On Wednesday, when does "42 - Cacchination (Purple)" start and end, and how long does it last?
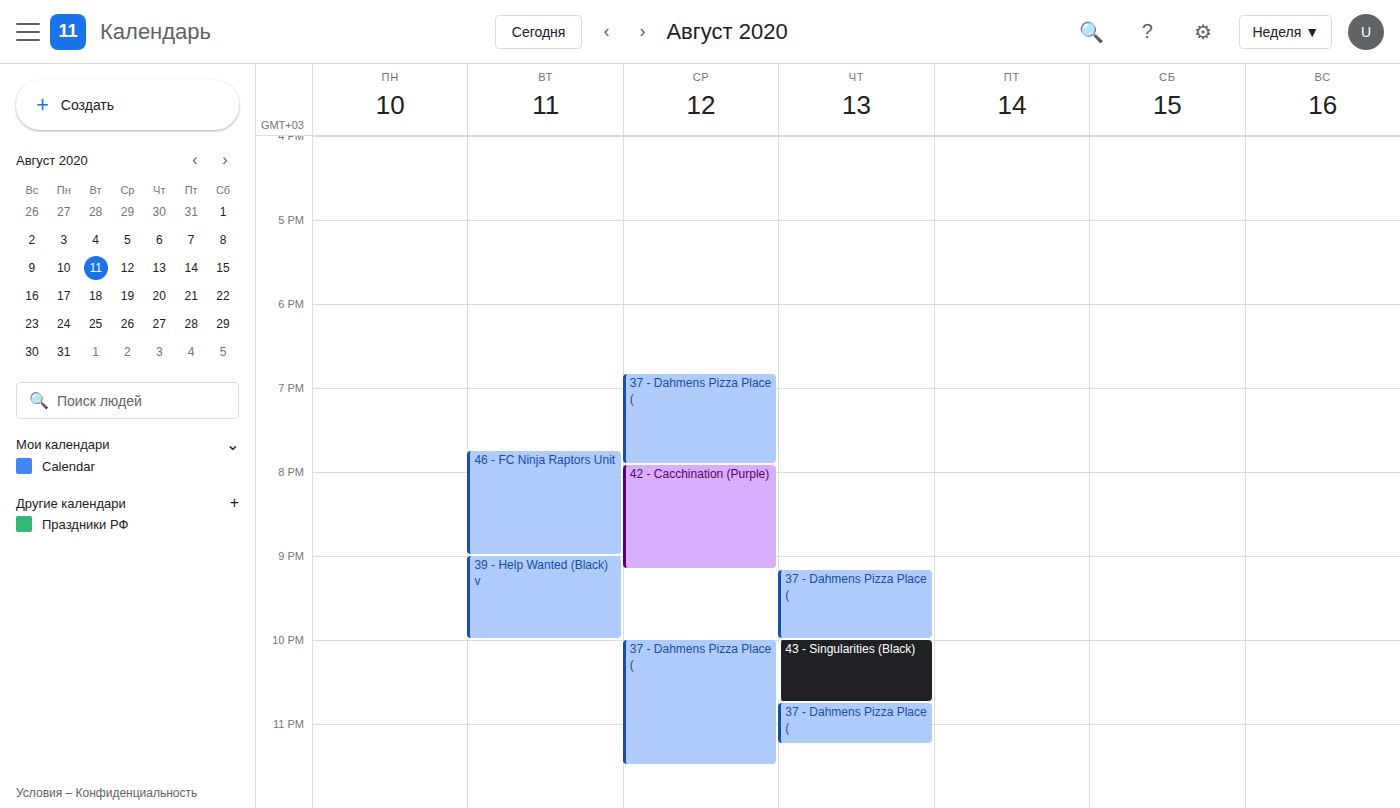
7:55 PM to 9:10 PM, 1 hour 15 minutes